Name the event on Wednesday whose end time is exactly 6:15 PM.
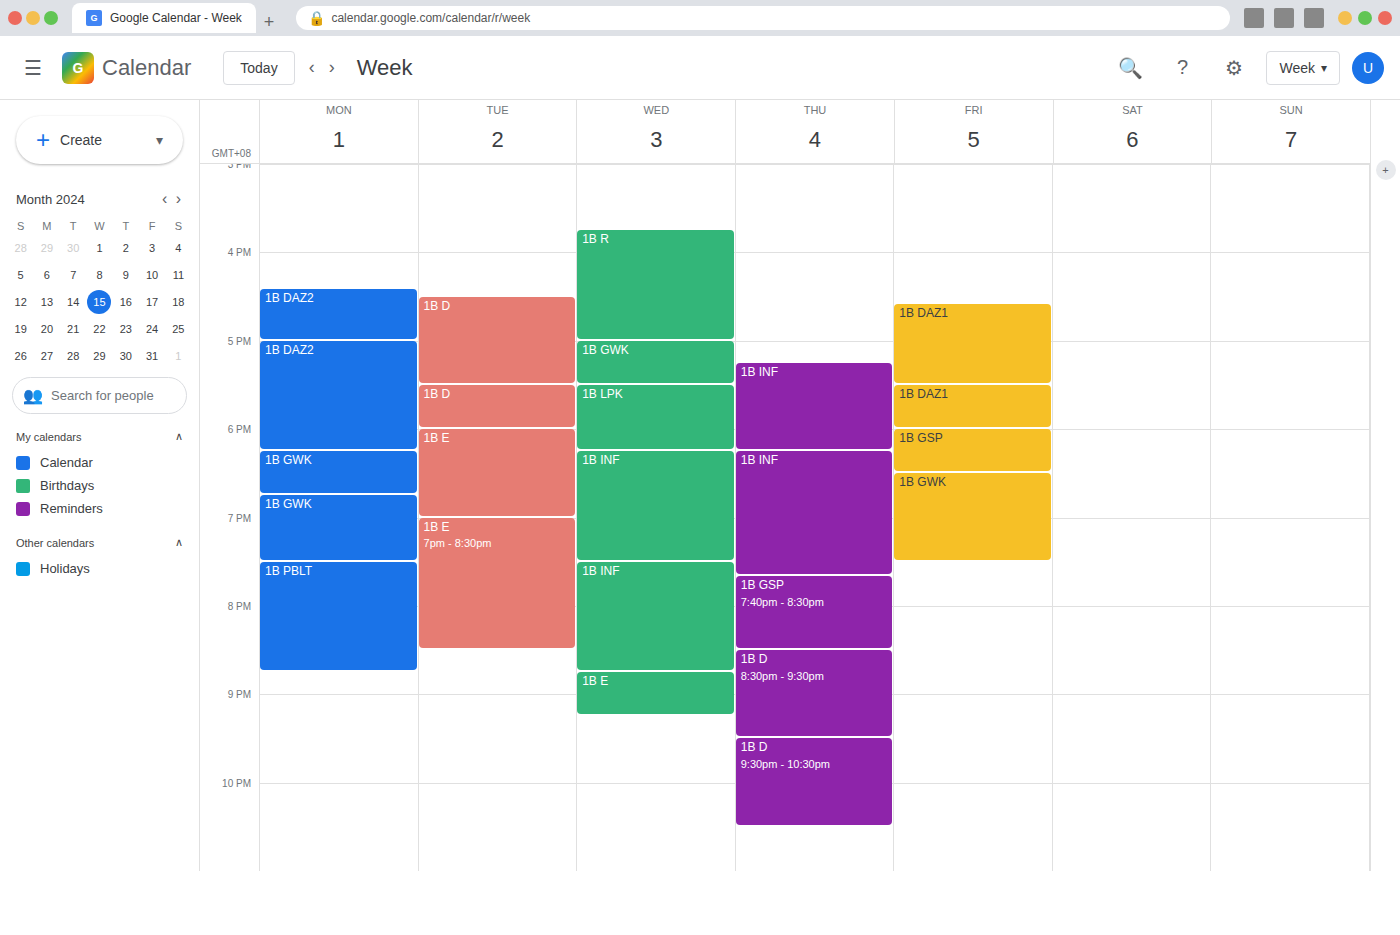
"1B LPK"